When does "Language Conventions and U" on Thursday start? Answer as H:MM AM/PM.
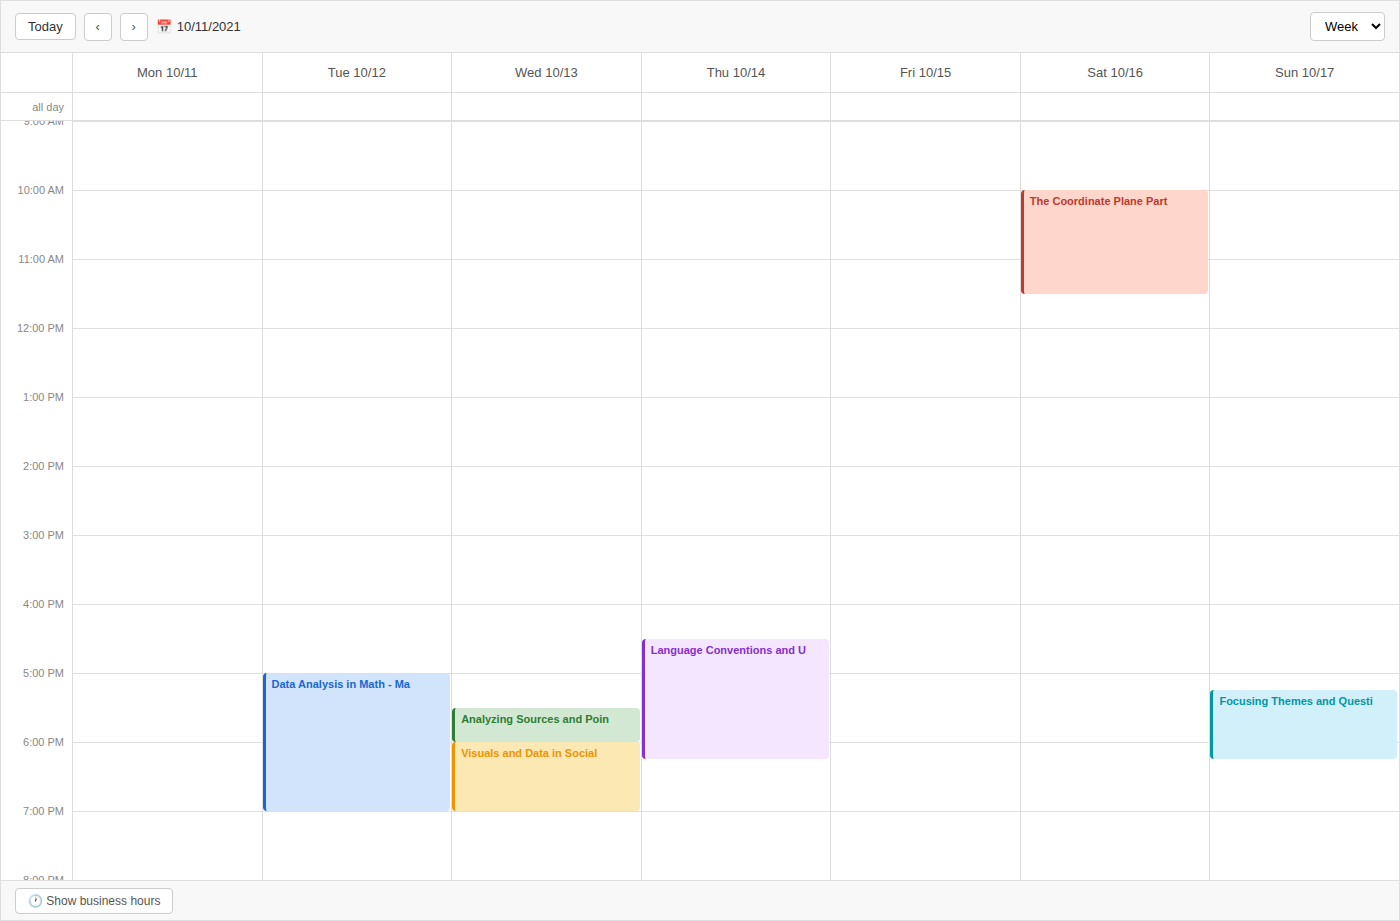
4:30 PM